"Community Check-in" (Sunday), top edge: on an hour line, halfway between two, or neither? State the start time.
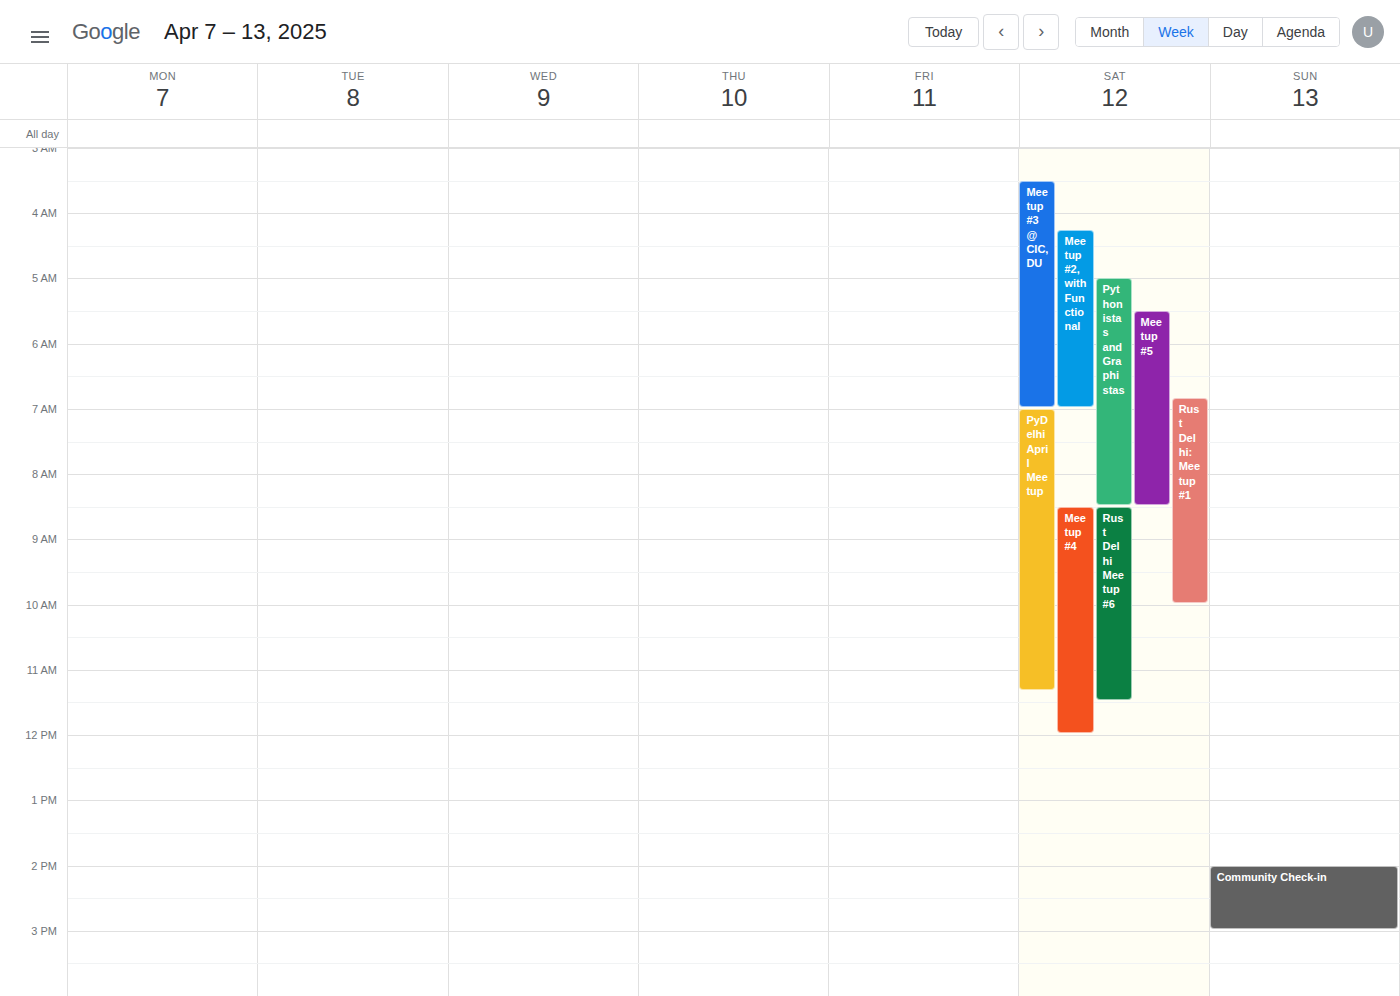
2:00 PM -- exactly on the 2 PM line.